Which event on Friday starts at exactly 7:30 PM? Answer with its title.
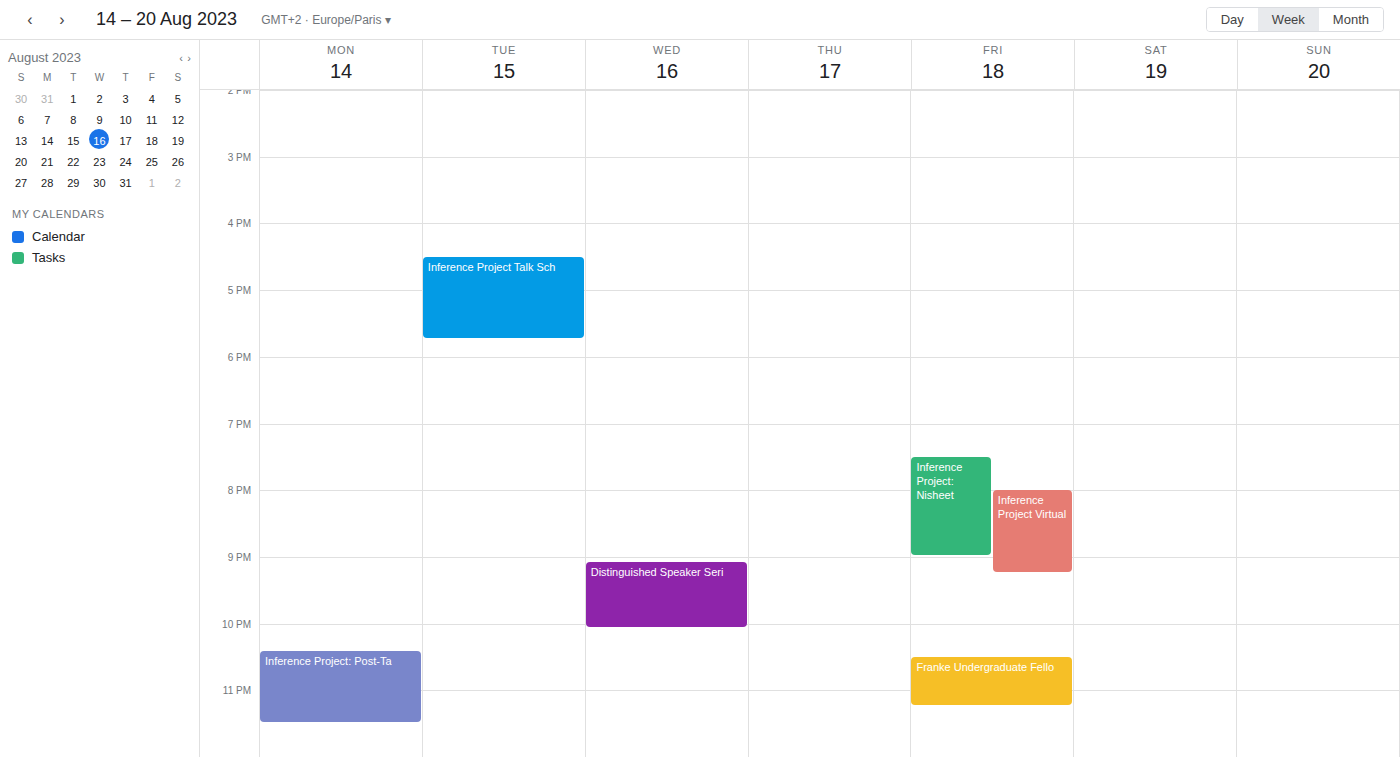
"Inference Project: Nisheet"